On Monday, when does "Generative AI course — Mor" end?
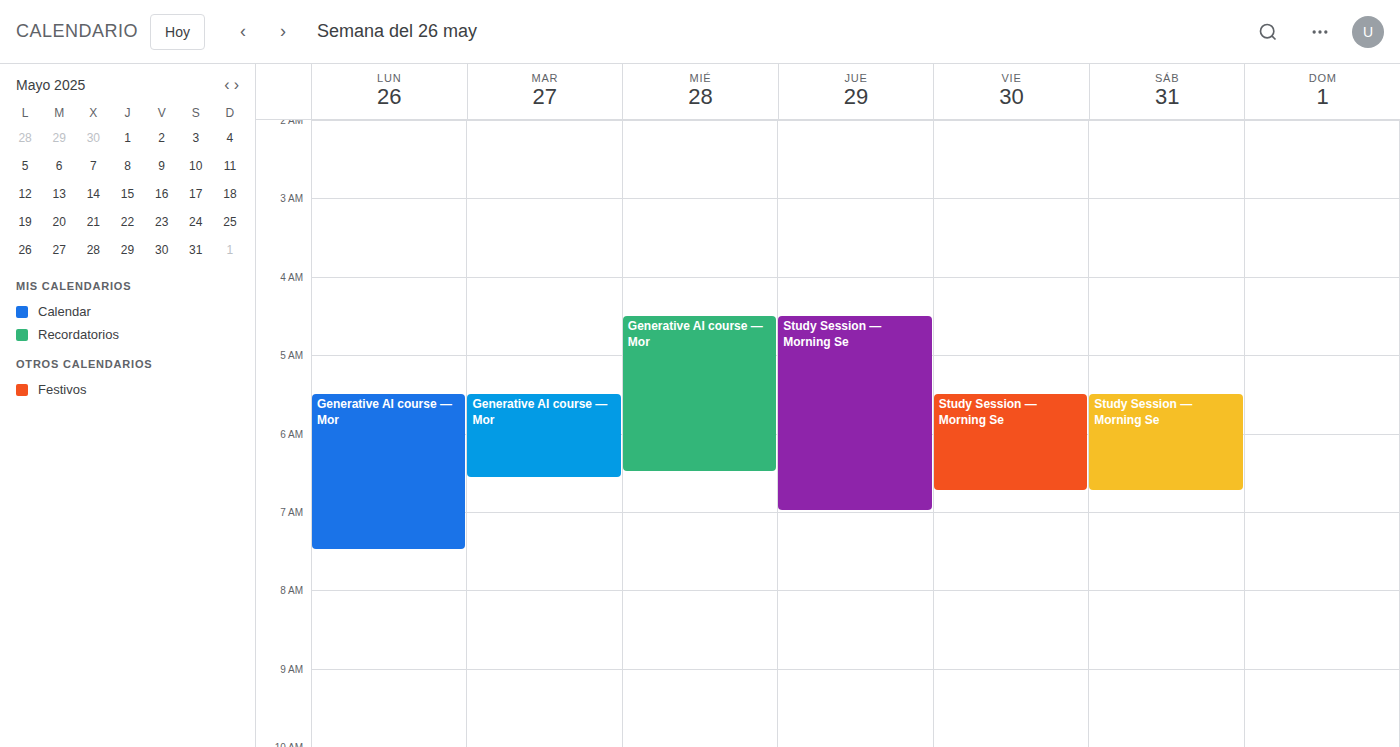
7:30 AM